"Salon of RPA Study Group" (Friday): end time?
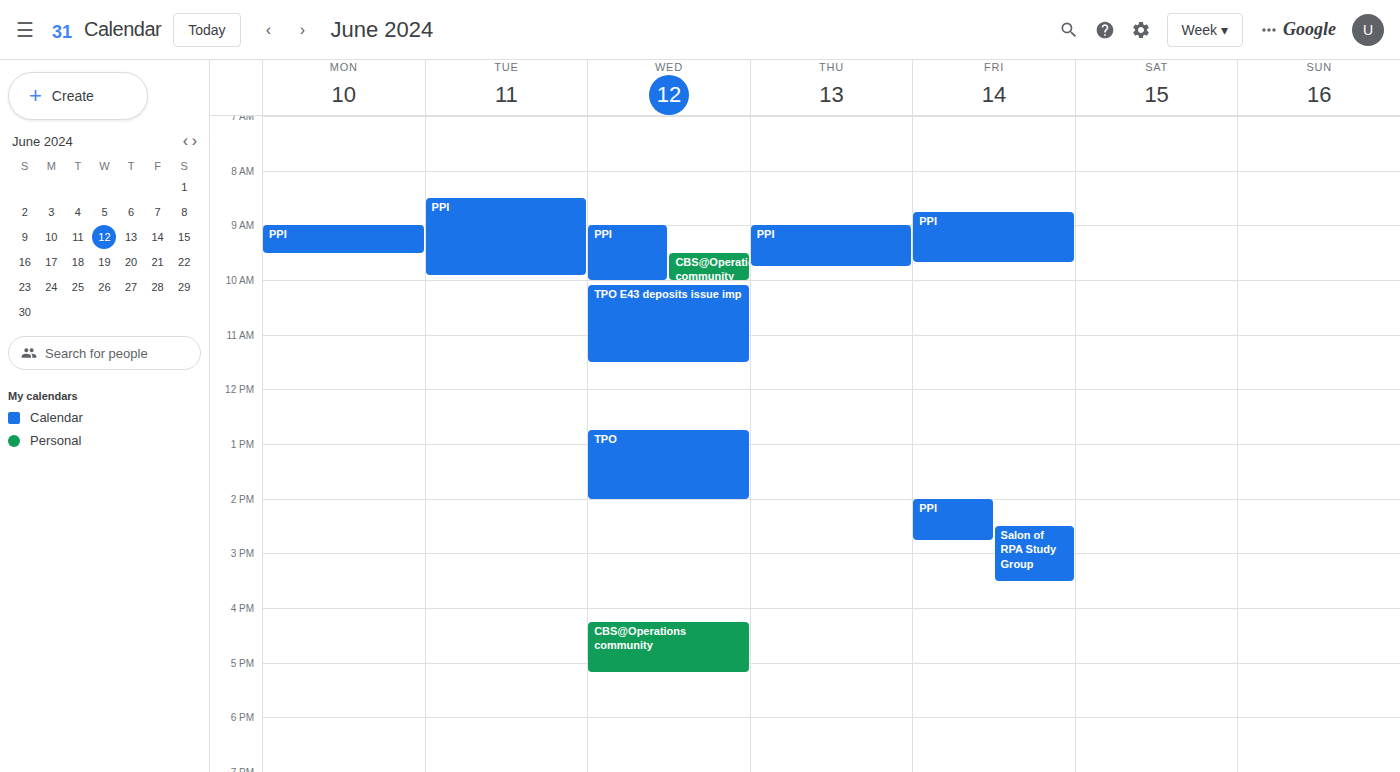
15:30